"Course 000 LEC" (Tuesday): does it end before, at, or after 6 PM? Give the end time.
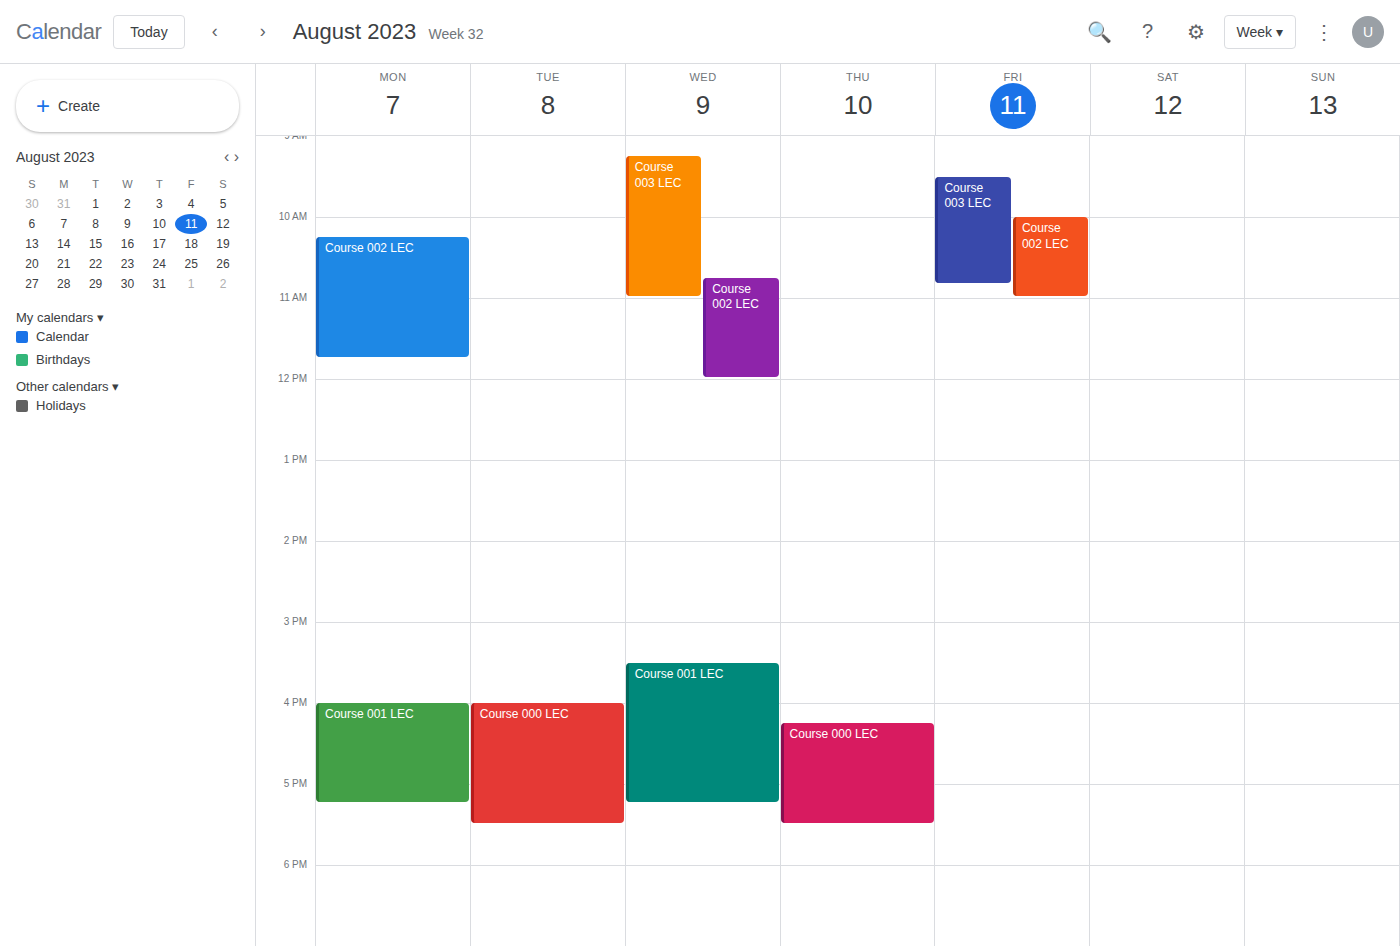
5:30 PM -- before 6 PM, 30 minutes above the 6 PM line.